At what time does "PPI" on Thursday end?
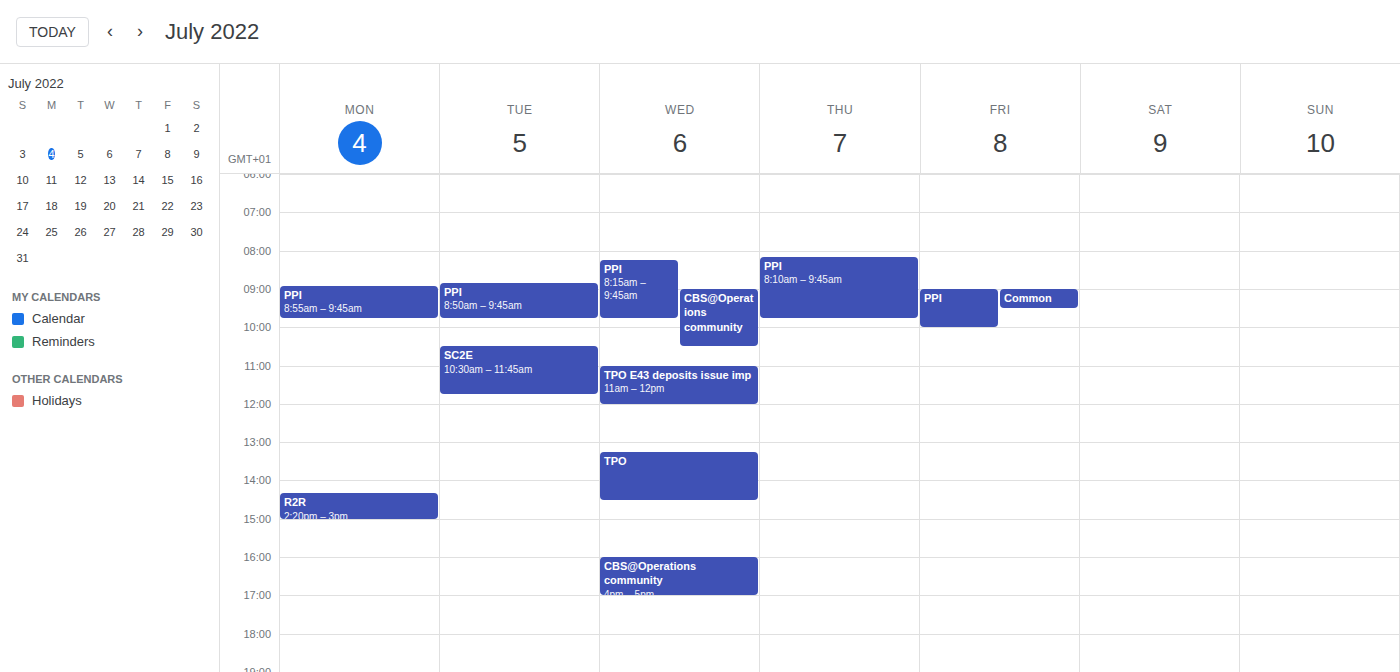
09:45